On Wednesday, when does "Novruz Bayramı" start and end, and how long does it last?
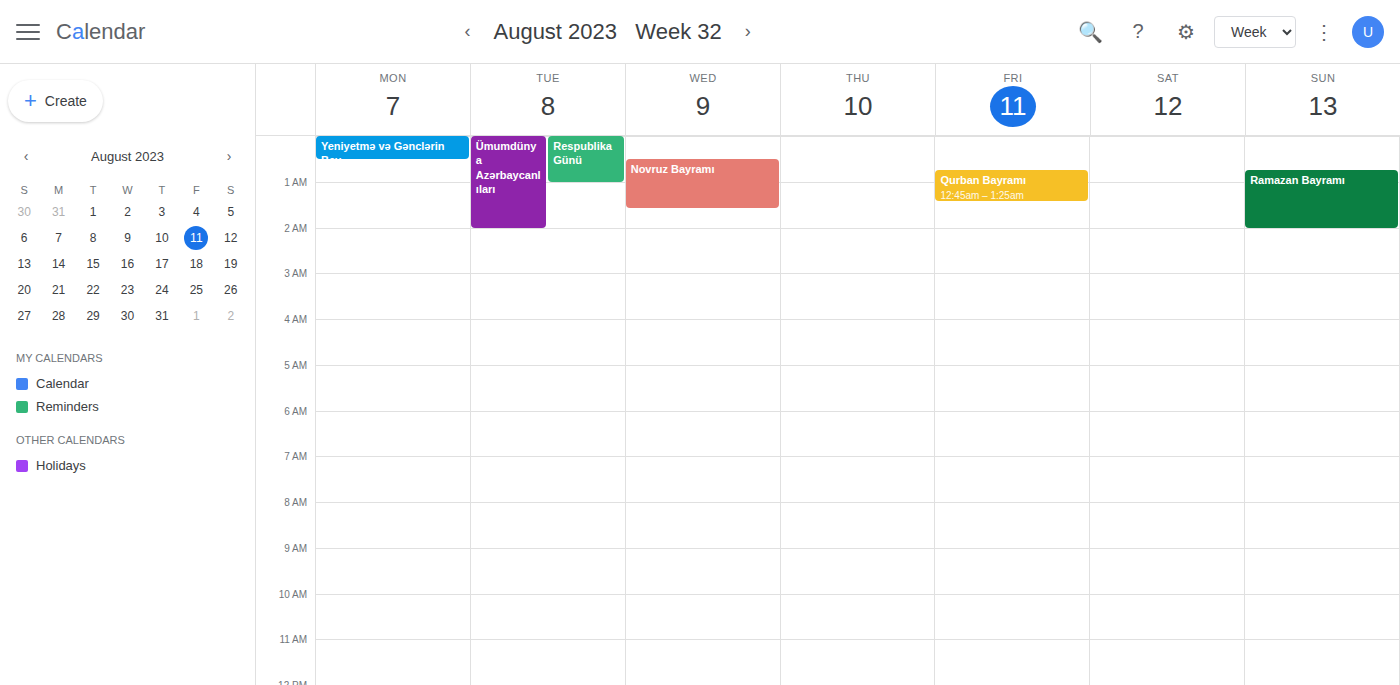
00:30 to 01:35, 1 hour 5 minutes